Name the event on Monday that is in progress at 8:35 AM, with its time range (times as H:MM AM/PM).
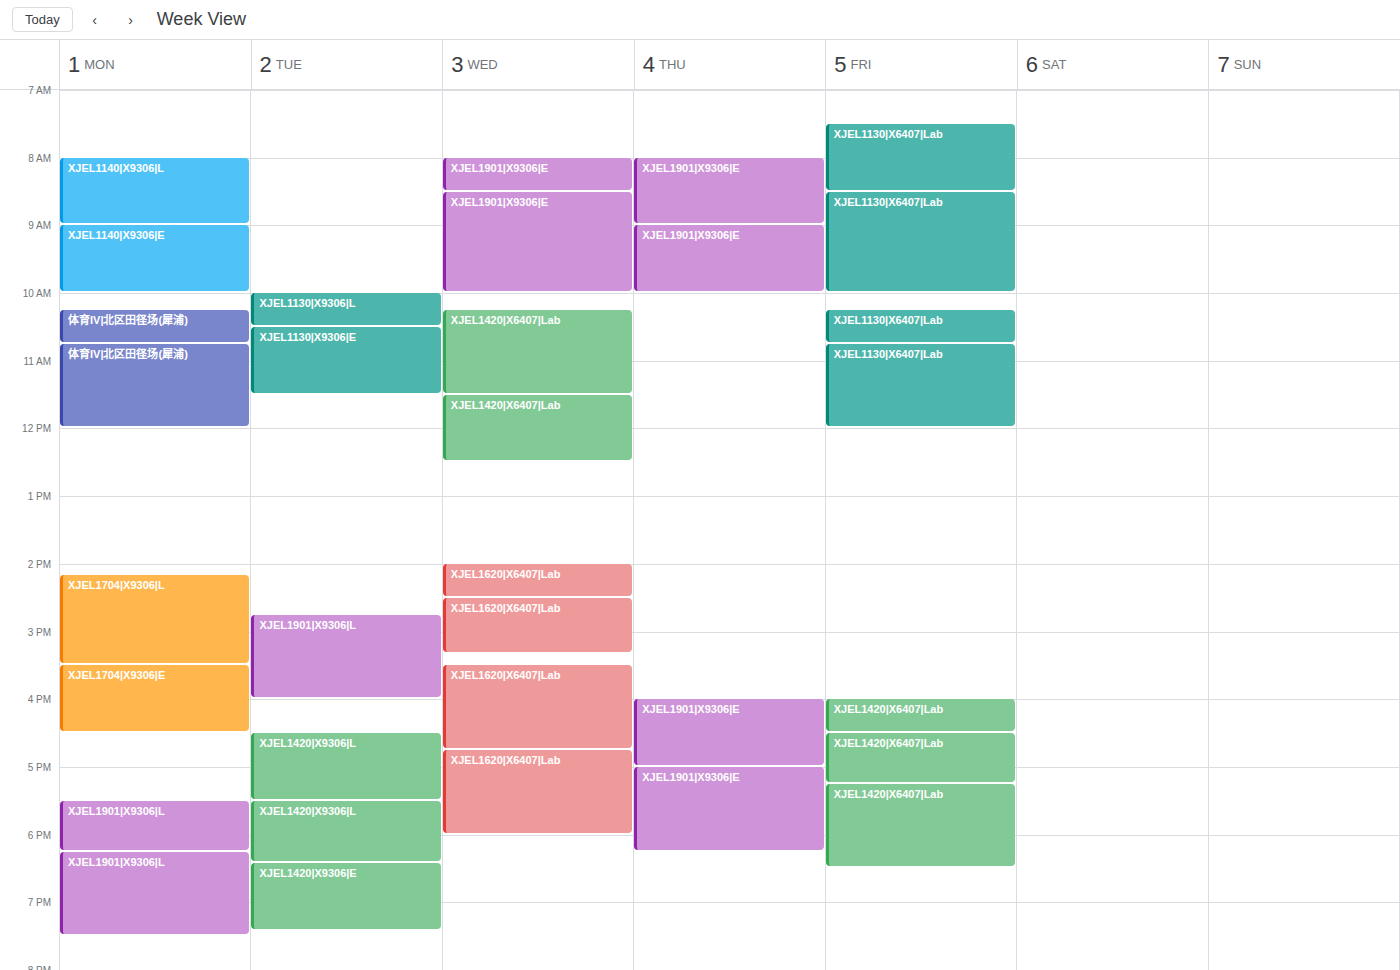
"XJEL1140|X9306|L", 8:00 AM to 9:00 AM